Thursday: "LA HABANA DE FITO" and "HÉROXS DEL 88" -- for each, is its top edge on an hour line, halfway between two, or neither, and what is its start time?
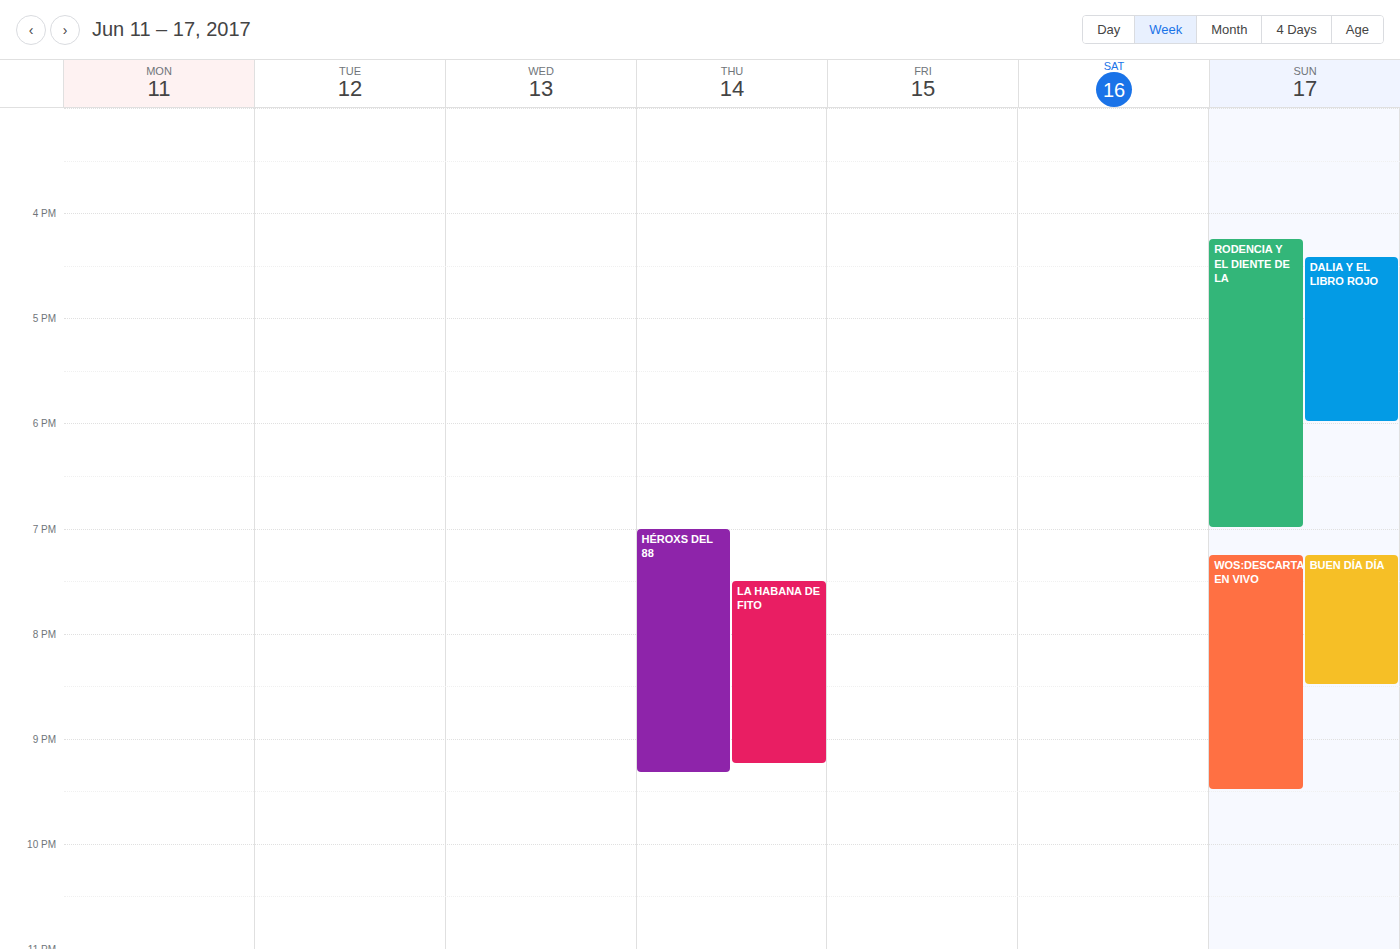
"LA HABANA DE FITO": 7:30 PM, halfway between the 7 PM and 8 PM lines. "HÉROXS DEL 88": 7:00 PM, exactly on the 7 PM line.